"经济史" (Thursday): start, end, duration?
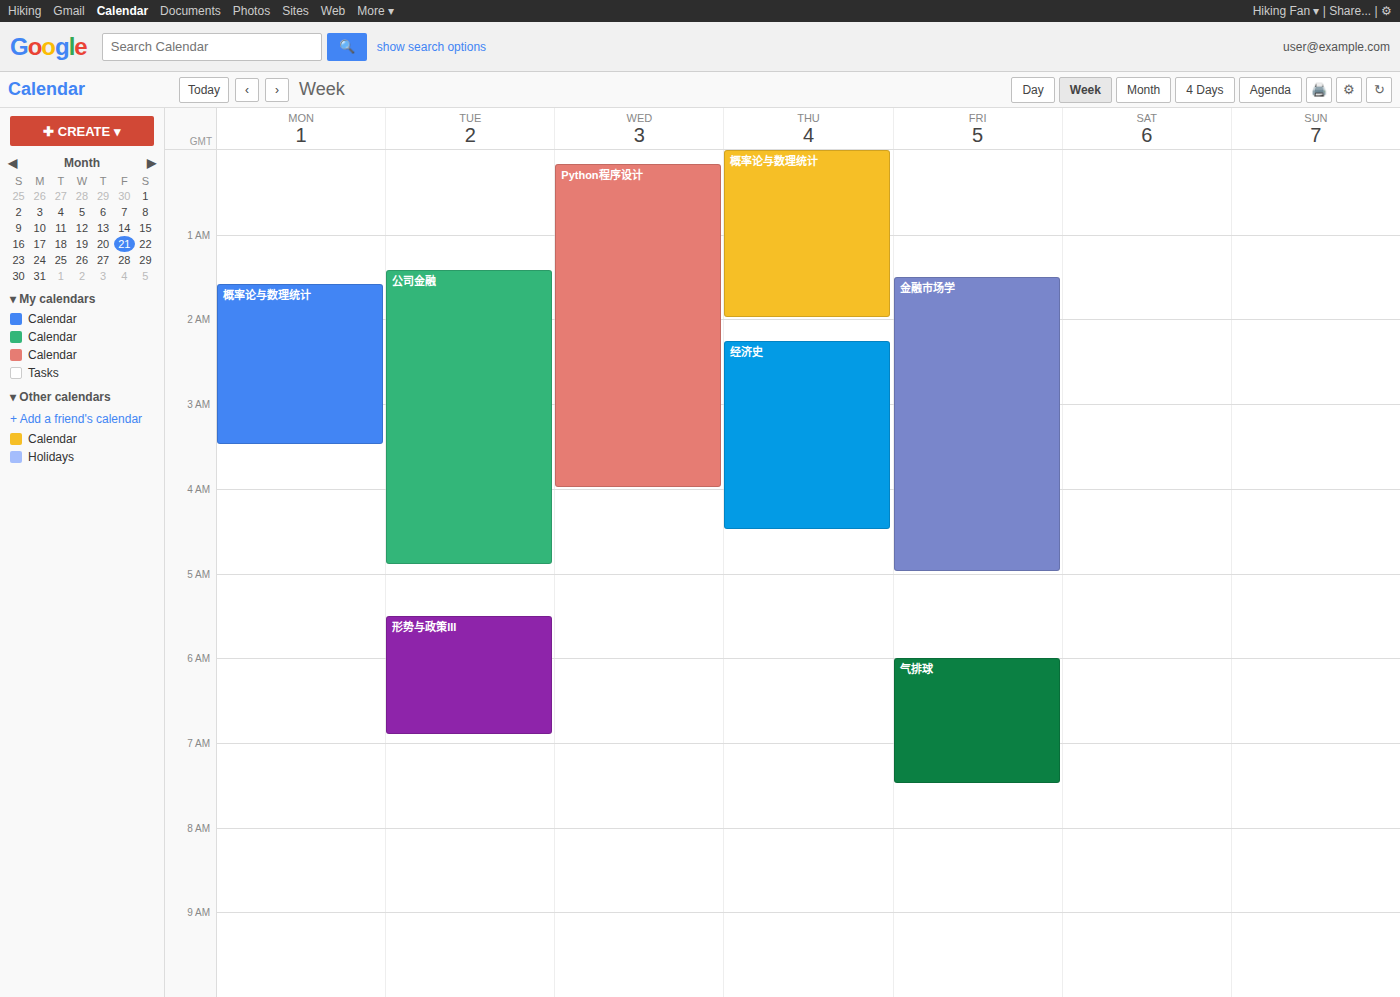
02:15 to 04:30, 2 hours 15 minutes